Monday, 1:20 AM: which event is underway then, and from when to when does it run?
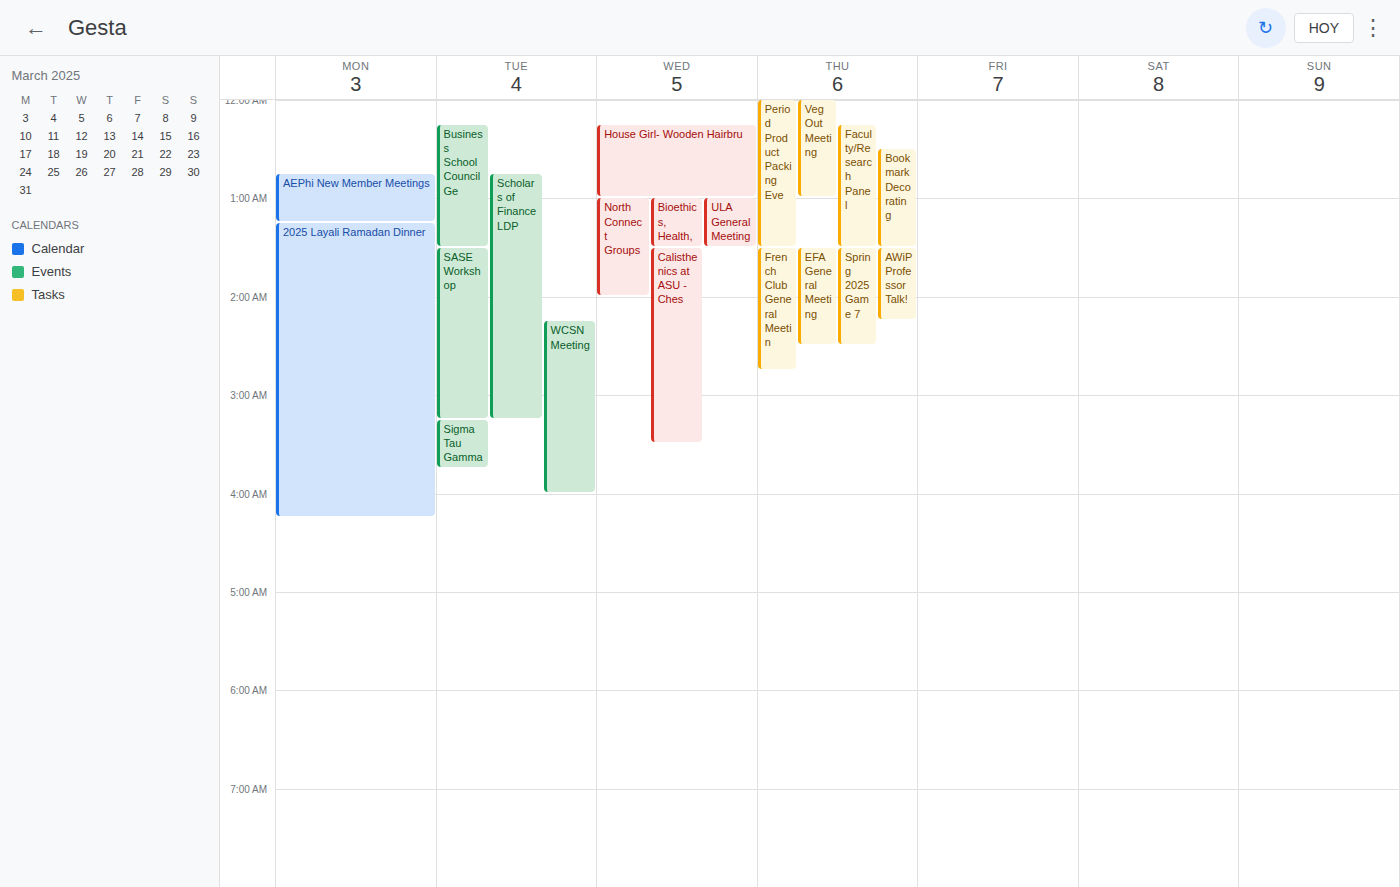
"2025 Layali Ramadan Dinner", 1:15 AM to 4:15 AM